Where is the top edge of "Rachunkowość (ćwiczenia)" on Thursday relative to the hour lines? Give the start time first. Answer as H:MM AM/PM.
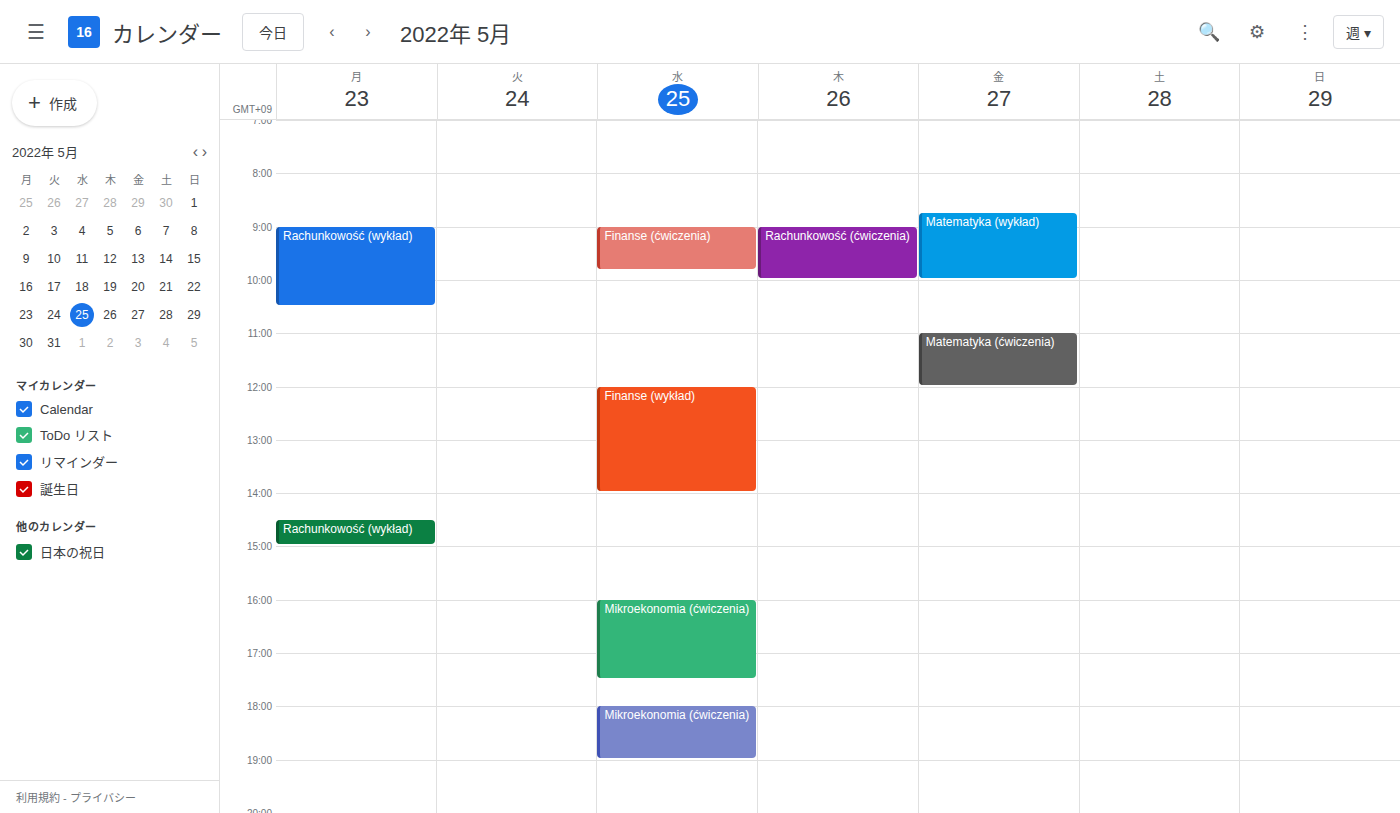
9:00 AM -- exactly on the 9 AM line.